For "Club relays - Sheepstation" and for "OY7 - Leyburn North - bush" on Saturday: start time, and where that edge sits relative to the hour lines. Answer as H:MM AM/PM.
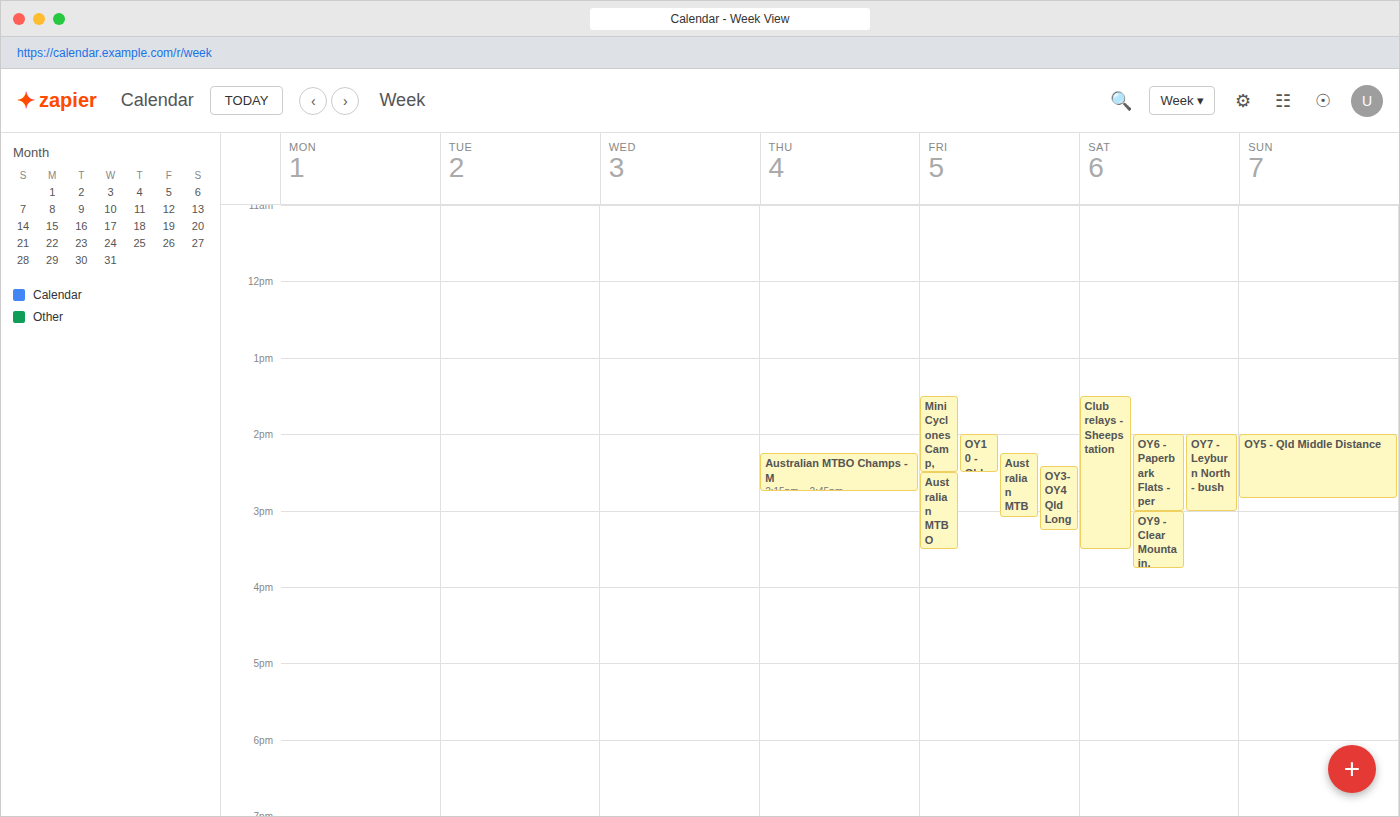
"Club relays - Sheepstation": 1:30 PM, halfway between the 1 PM and 2 PM lines. "OY7 - Leyburn North - bush": 2:00 PM, exactly on the 2 PM line.